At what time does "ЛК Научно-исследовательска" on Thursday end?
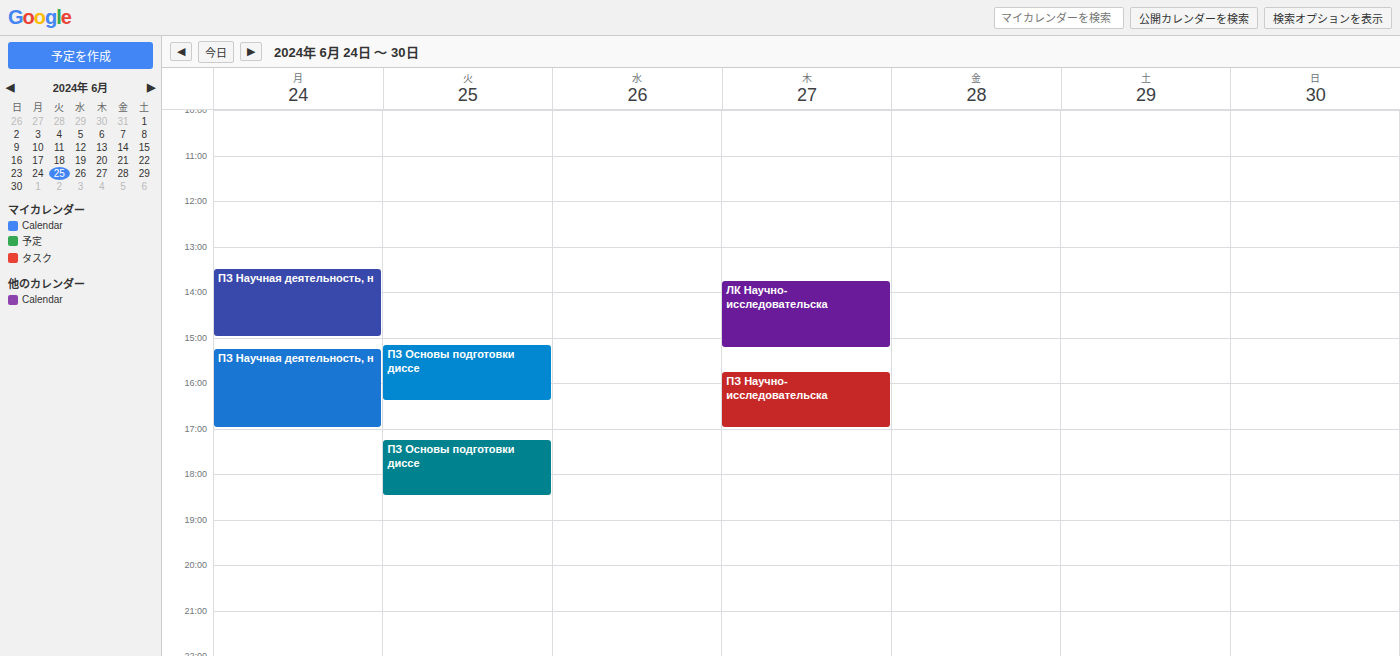
3:15 PM